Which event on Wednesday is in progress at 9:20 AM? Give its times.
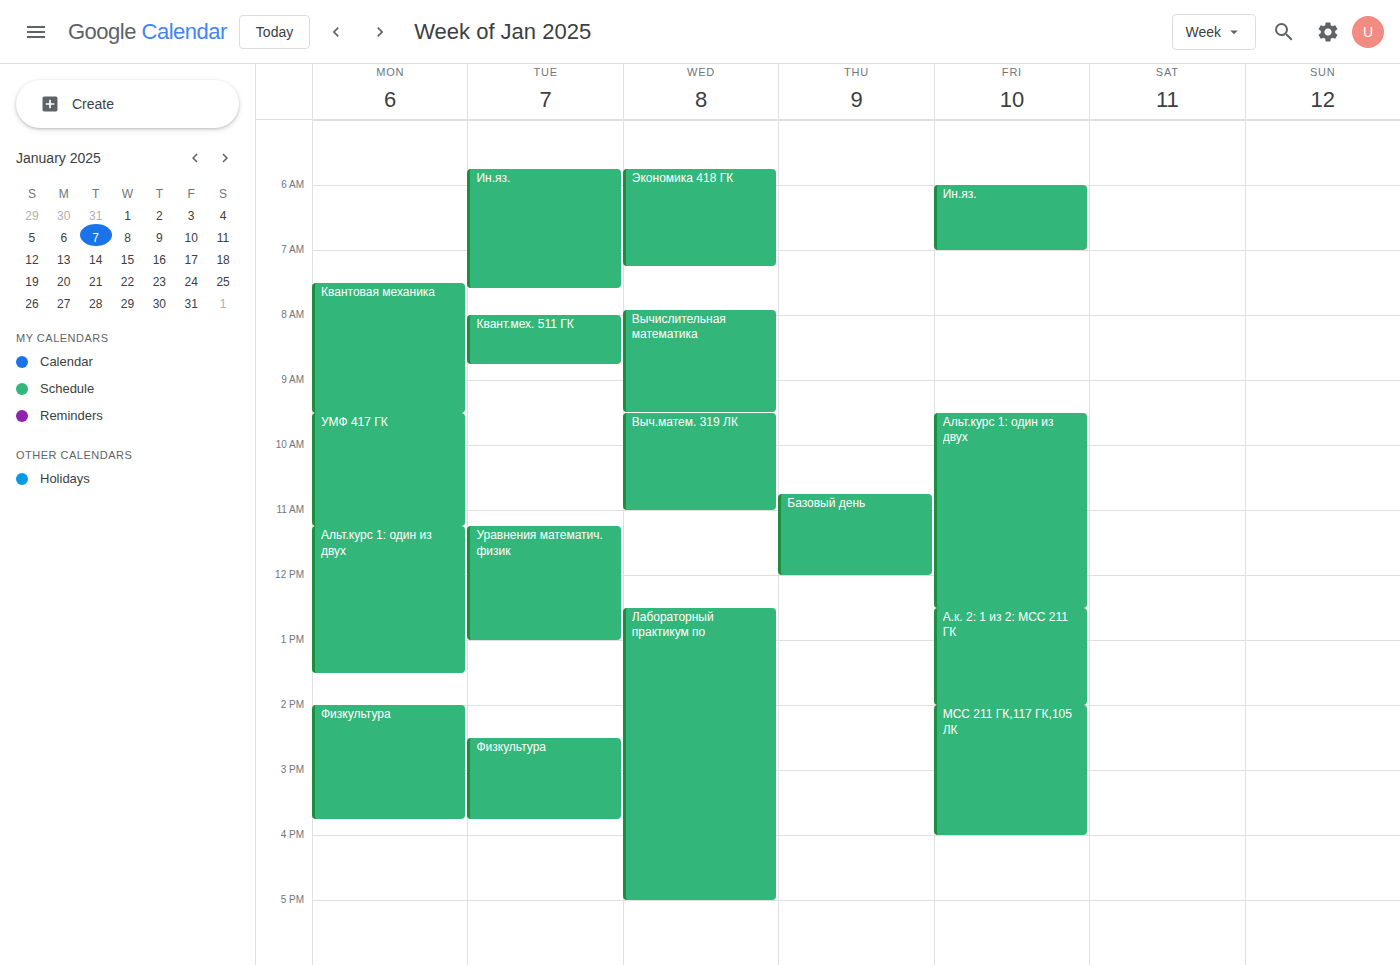
"Вычислительная математика", 7:55 AM to 9:30 AM